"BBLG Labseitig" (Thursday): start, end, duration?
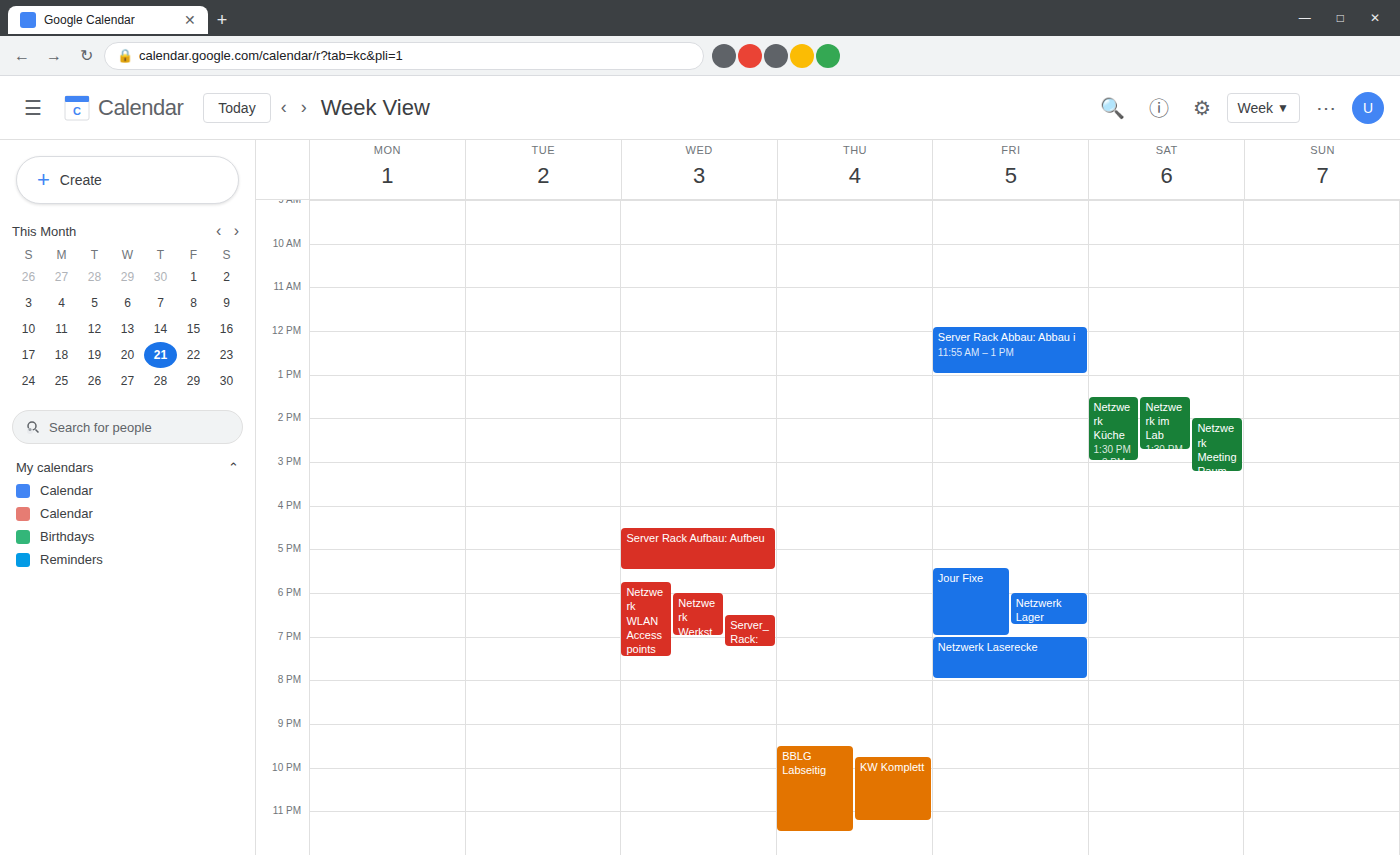
9:30 PM to 11:30 PM, 2 hours